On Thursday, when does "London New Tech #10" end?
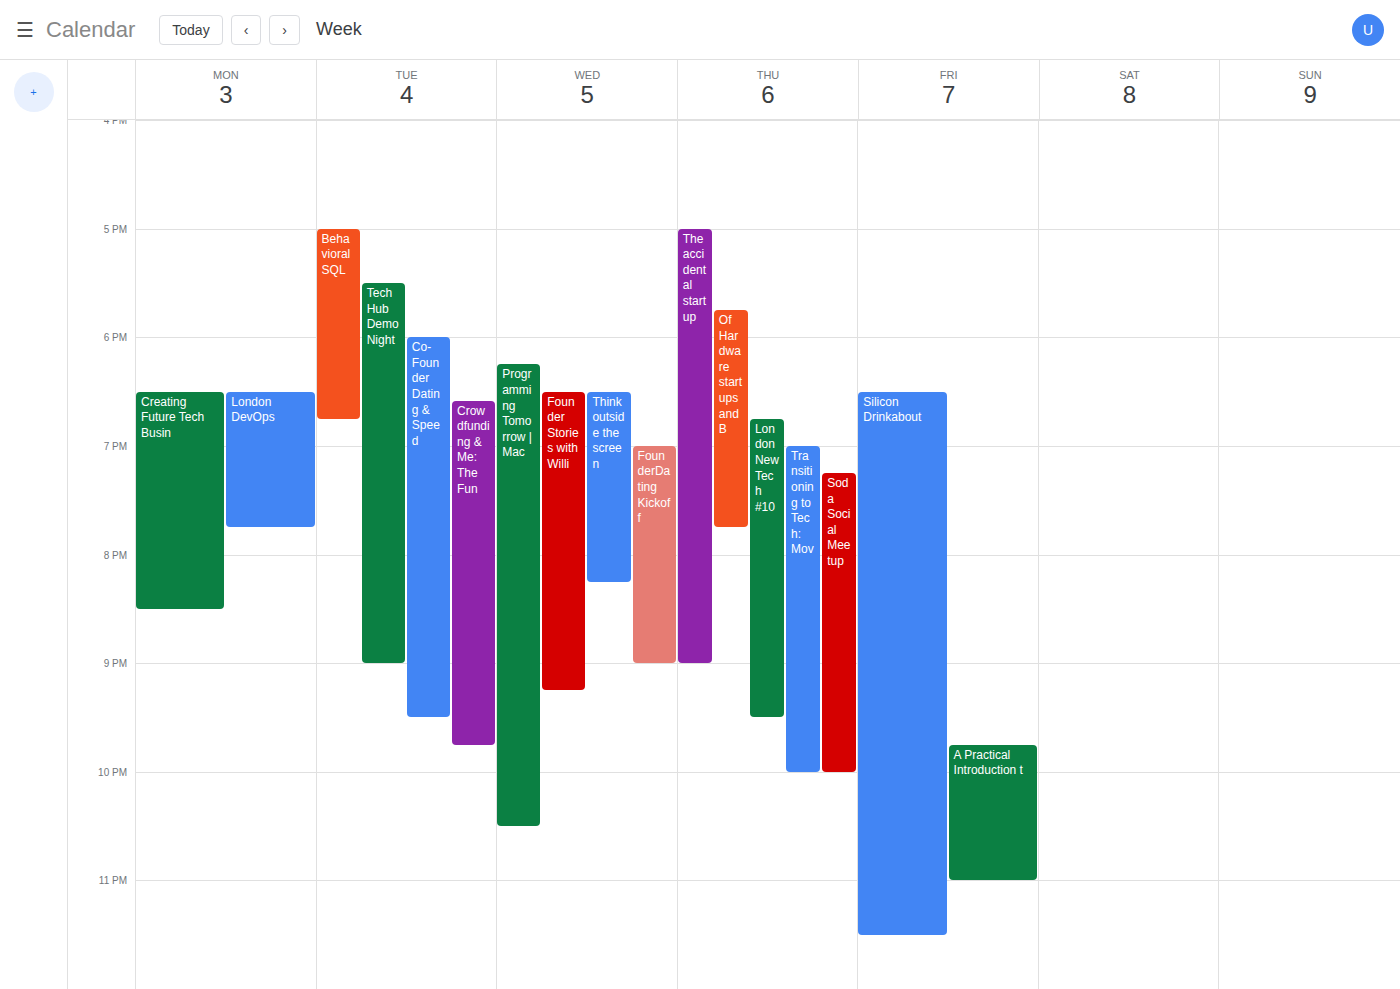
9:30 PM